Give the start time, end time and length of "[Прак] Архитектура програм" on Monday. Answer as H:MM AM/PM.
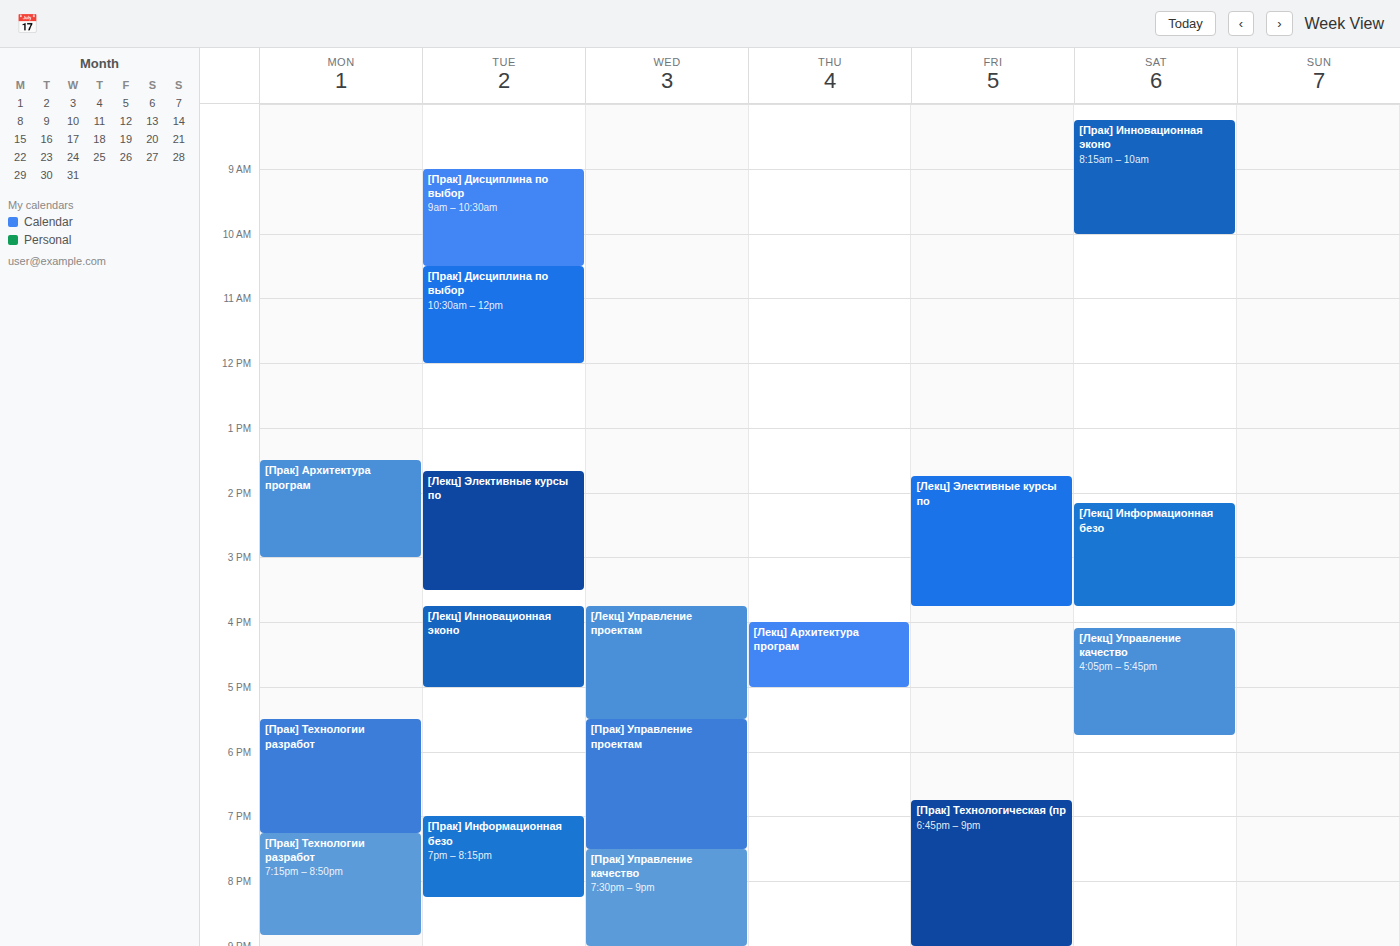
1:30 PM to 3:00 PM, 1 hour 30 minutes